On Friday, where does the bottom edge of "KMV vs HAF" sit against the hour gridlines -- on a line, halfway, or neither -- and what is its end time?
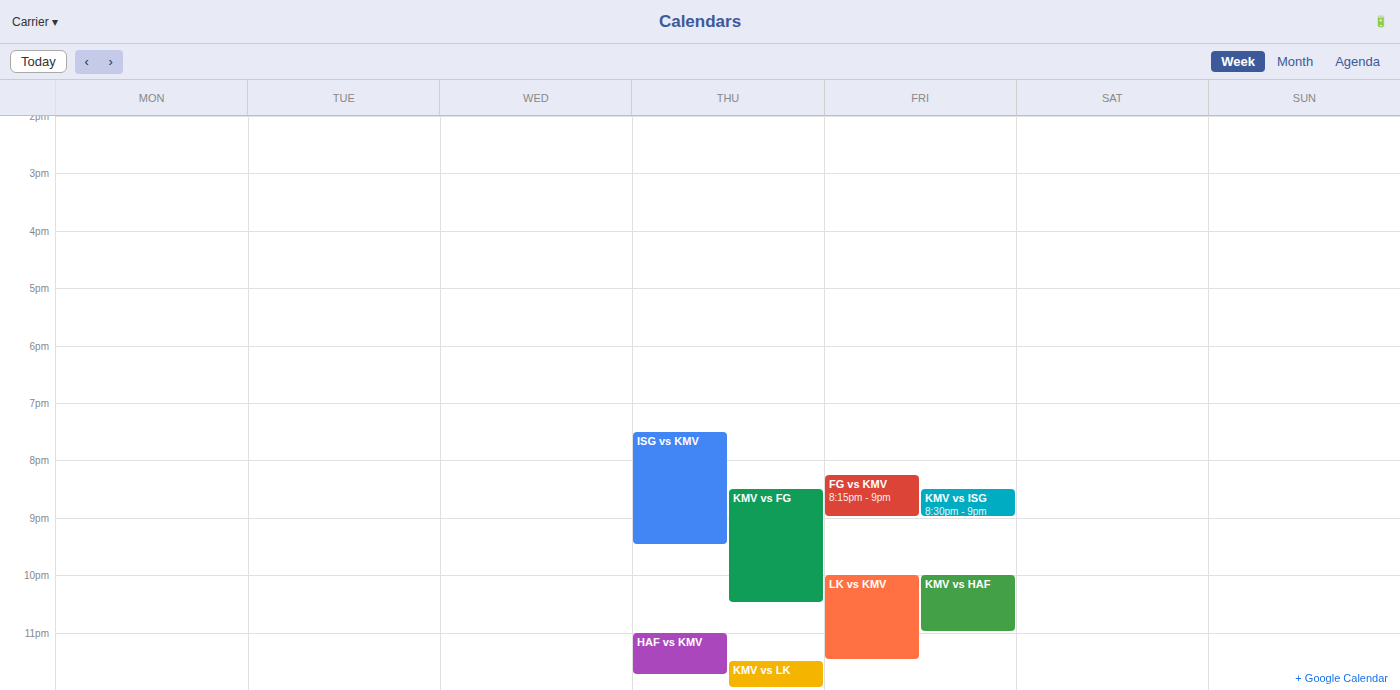
11:00 PM -- exactly on the 11 PM line.